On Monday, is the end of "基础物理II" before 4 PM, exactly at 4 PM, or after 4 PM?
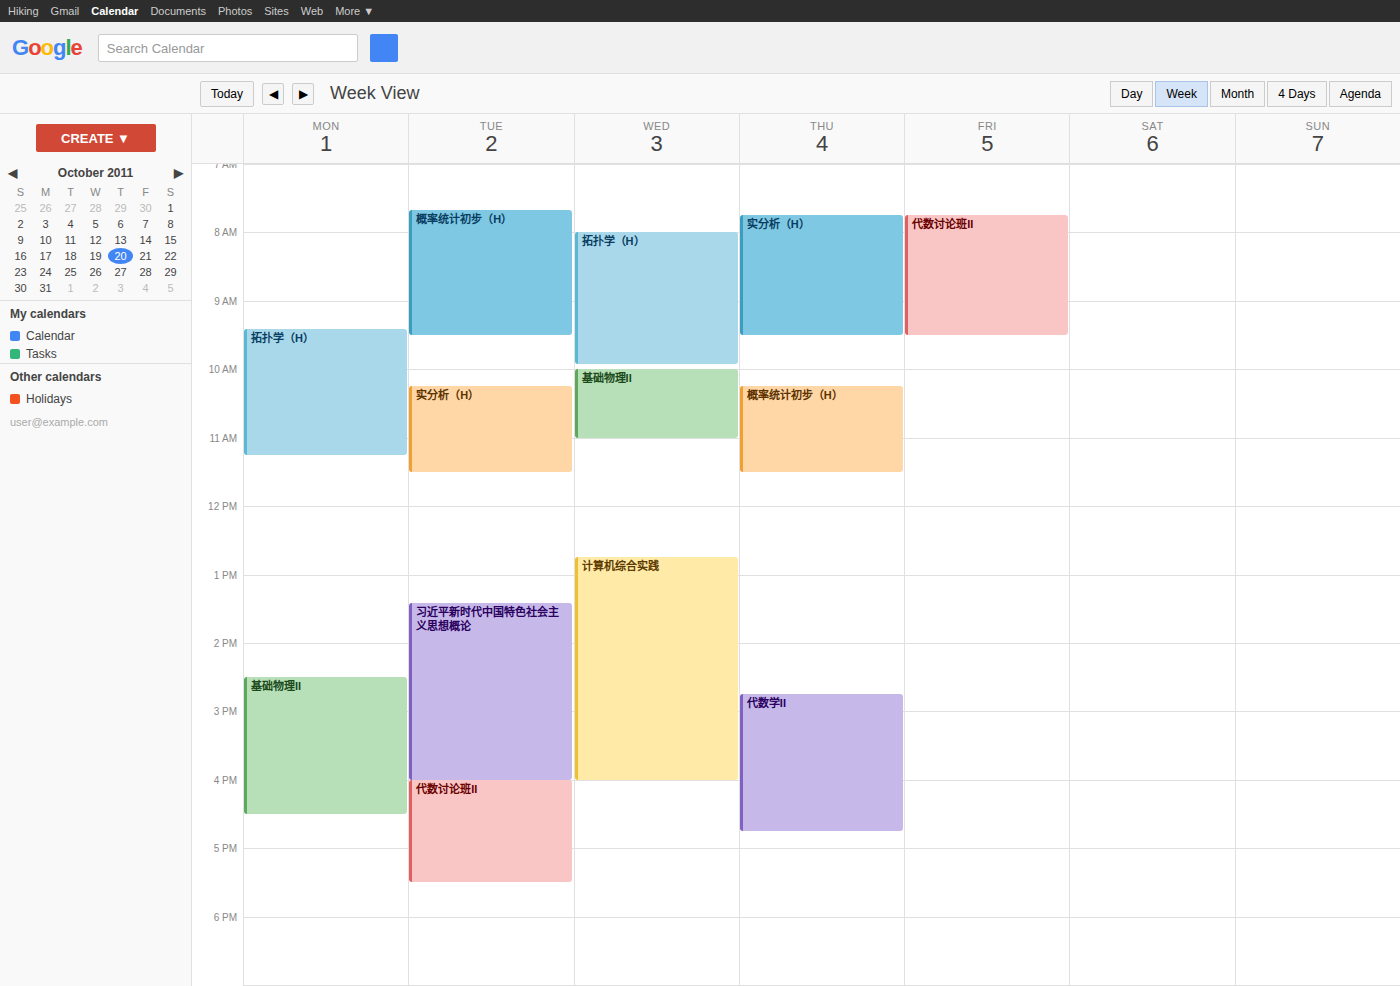
4:30 PM -- after 4 PM, 30 minutes below the 4 PM line.